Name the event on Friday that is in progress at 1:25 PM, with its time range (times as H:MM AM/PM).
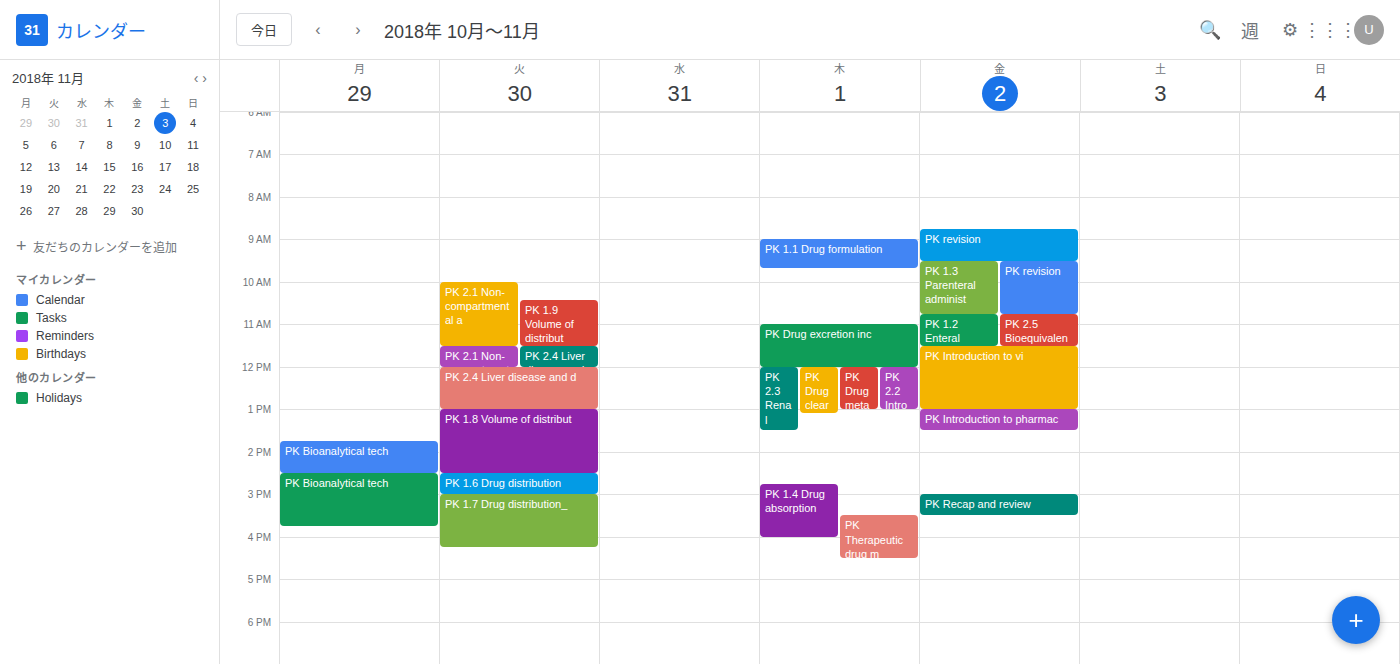
"PK Introduction to pharmac", 1:00 PM to 1:30 PM